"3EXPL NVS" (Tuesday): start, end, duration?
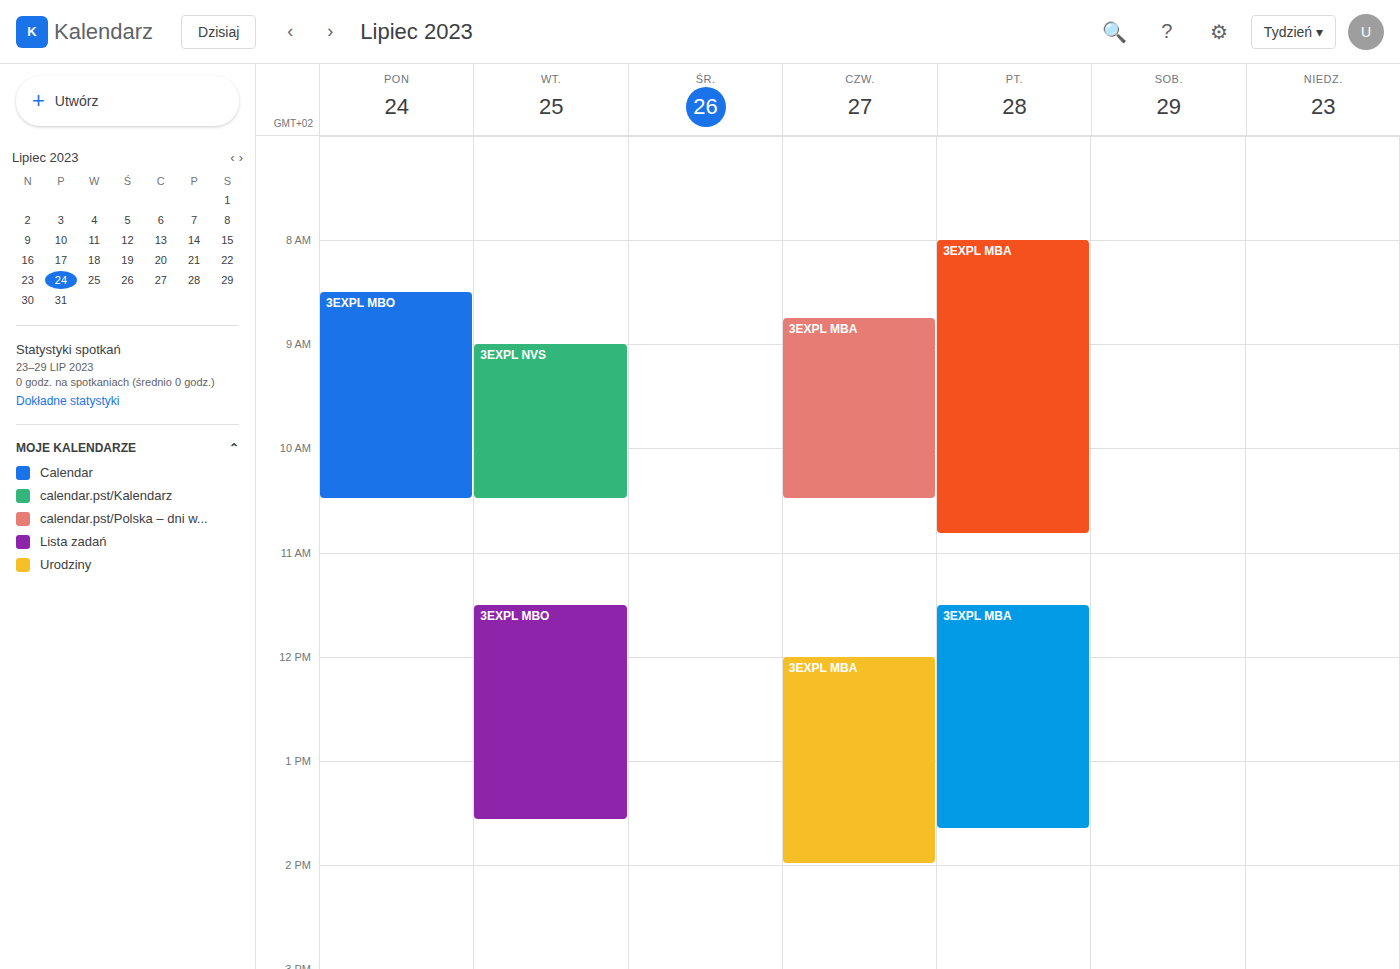
9:00 AM to 10:30 AM, 1 hour 30 minutes